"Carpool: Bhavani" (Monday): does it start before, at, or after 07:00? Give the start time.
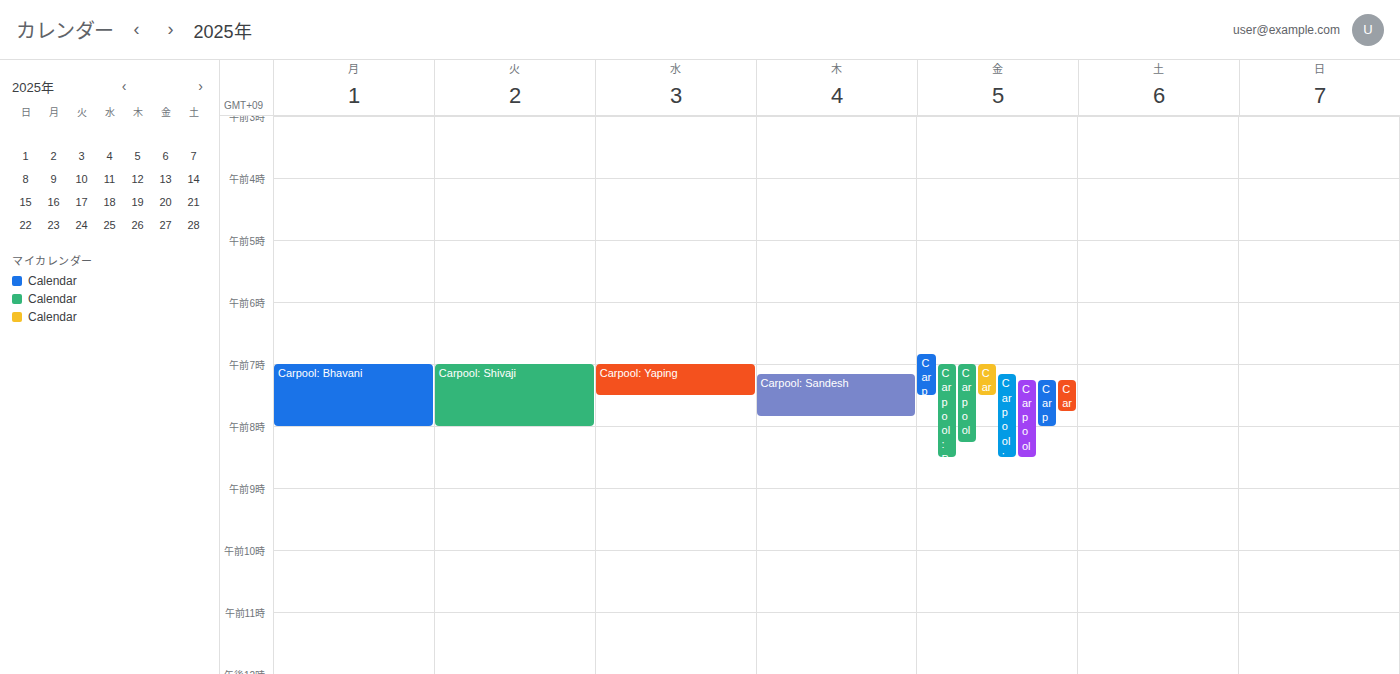
07:00 -- exactly at 07:00, on the 07:00 line.